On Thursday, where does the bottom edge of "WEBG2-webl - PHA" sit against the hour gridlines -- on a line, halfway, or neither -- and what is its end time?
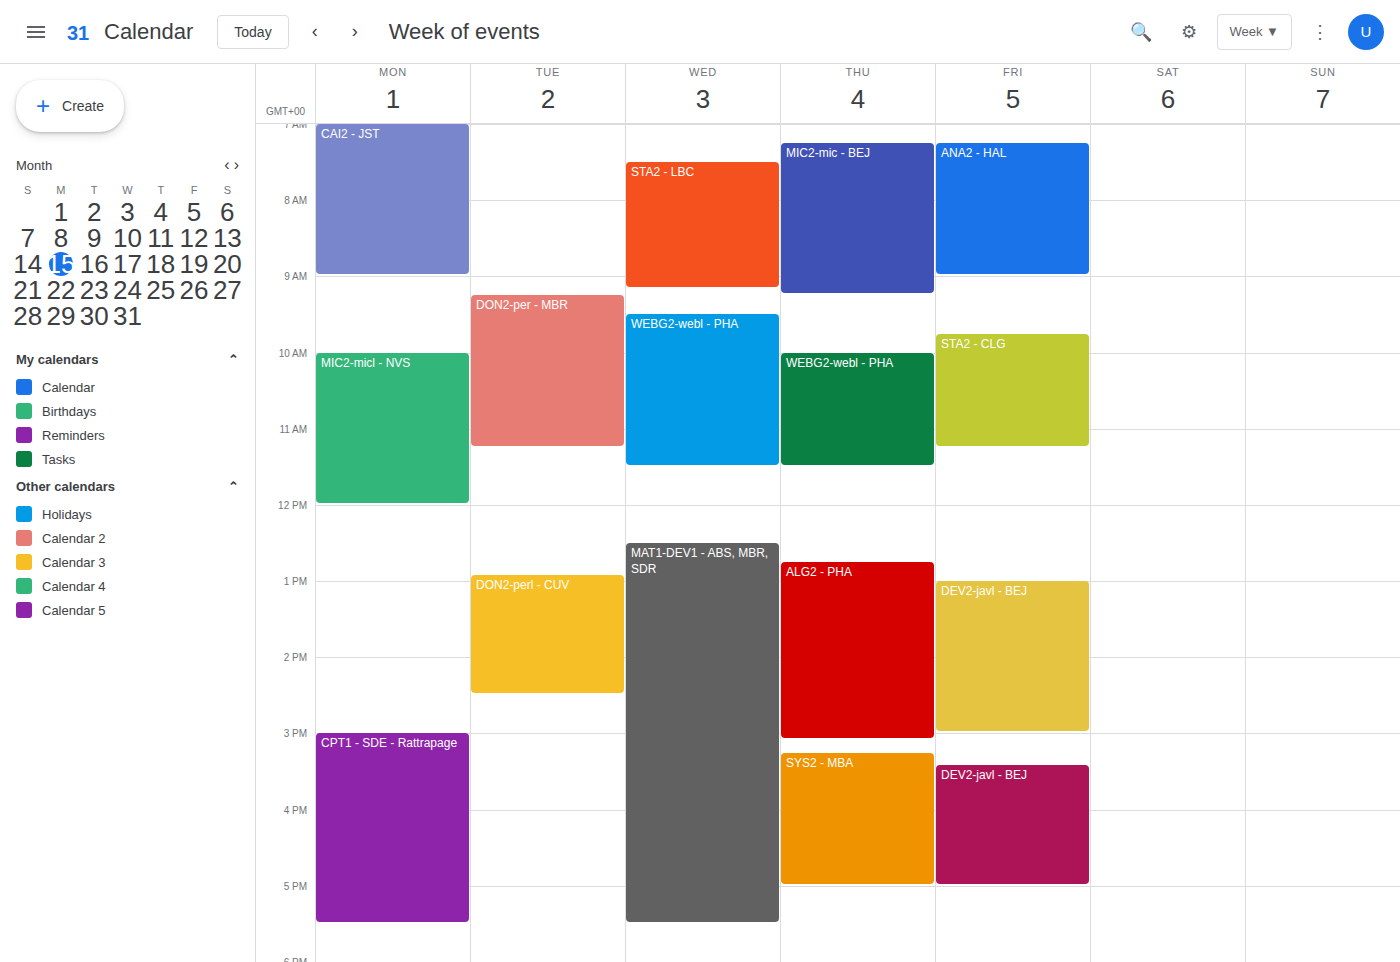
11:30 AM -- halfway between the 11 AM and 12 PM lines.